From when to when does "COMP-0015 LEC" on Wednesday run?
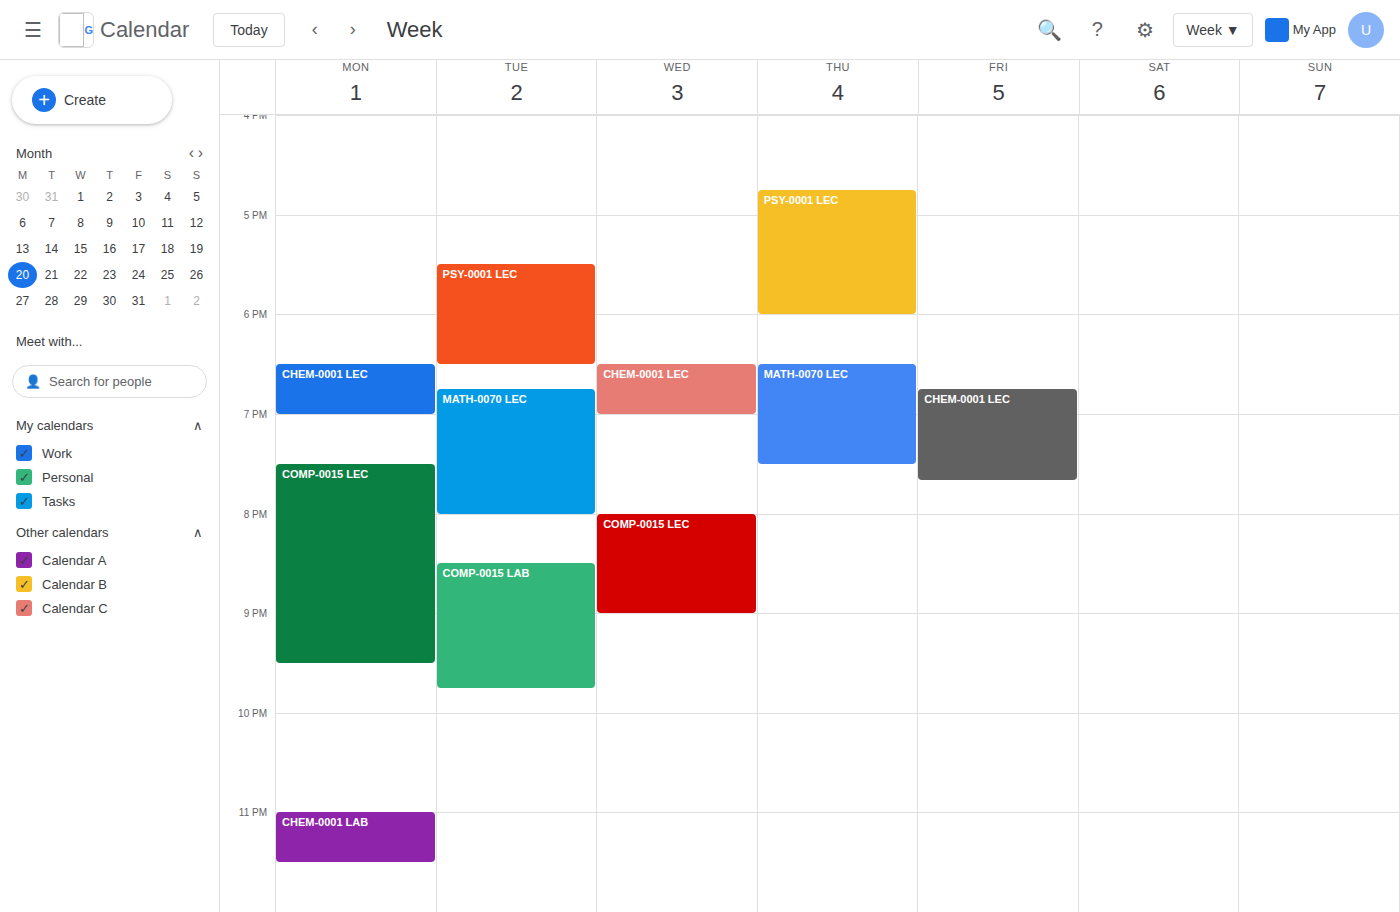
20:00 to 21:00